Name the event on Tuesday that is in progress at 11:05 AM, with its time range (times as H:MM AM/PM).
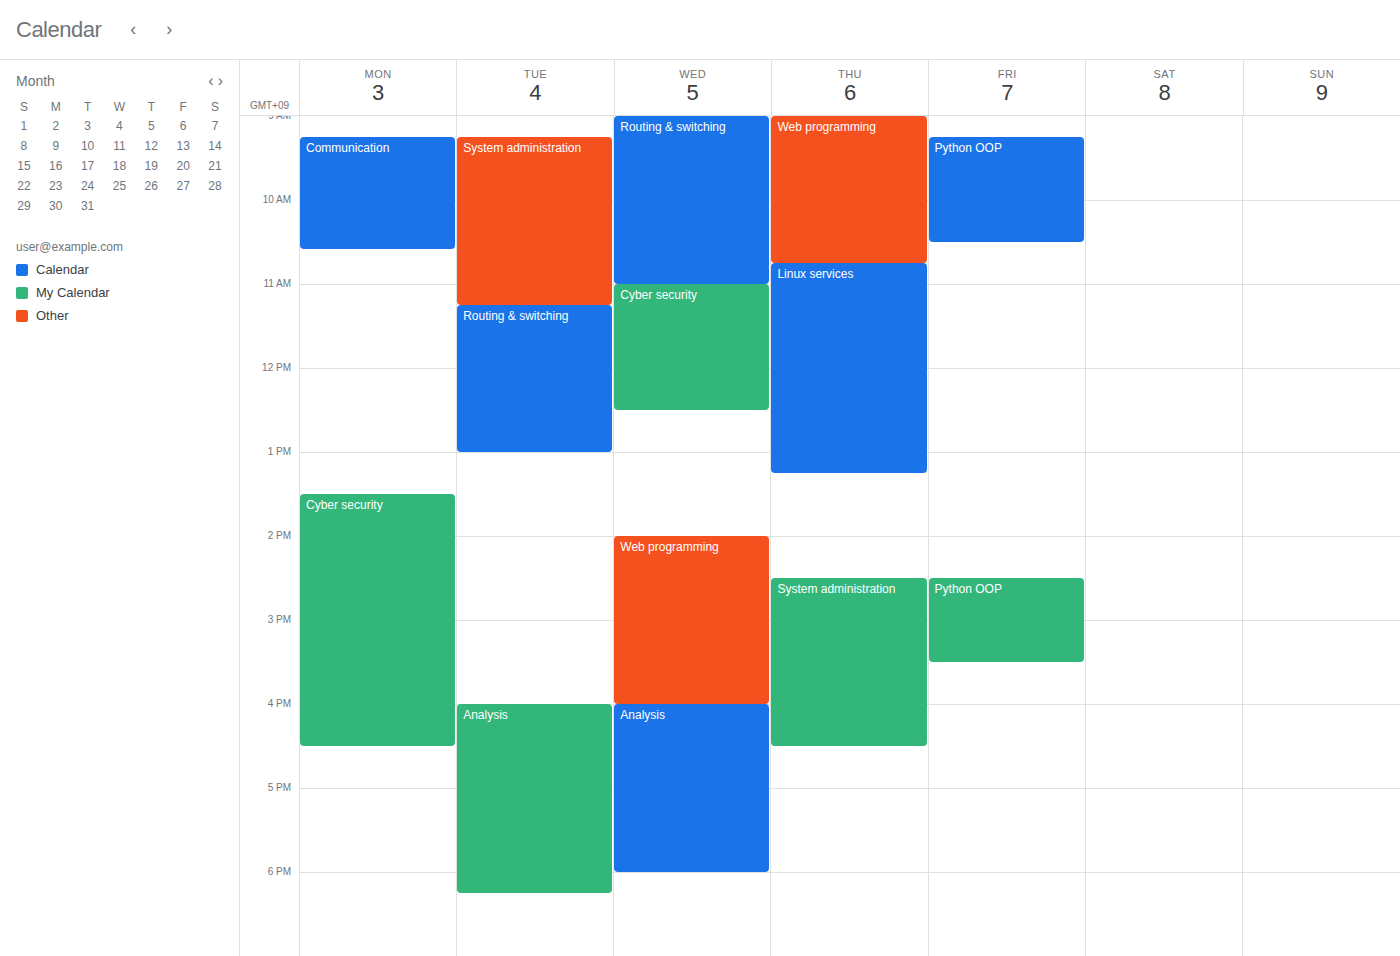
"System administration", 9:15 AM to 11:15 AM